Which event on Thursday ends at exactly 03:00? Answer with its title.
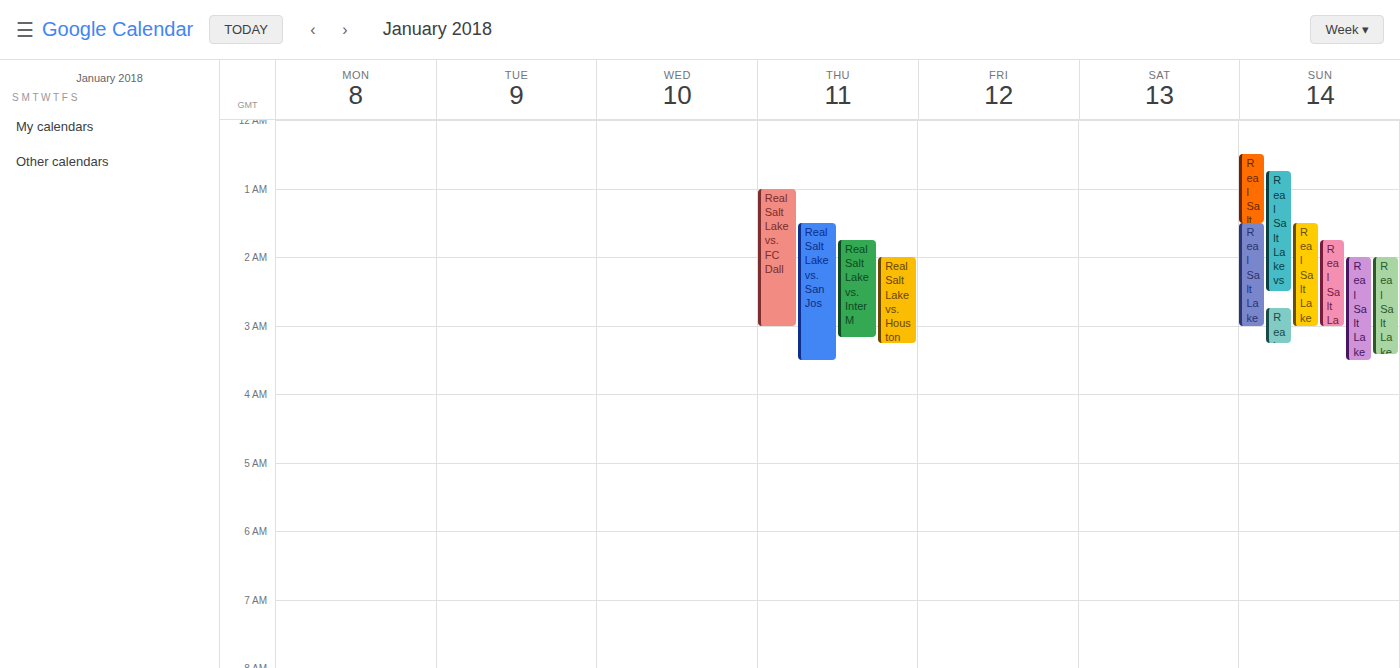
"Real Salt Lake vs. FC Dall"